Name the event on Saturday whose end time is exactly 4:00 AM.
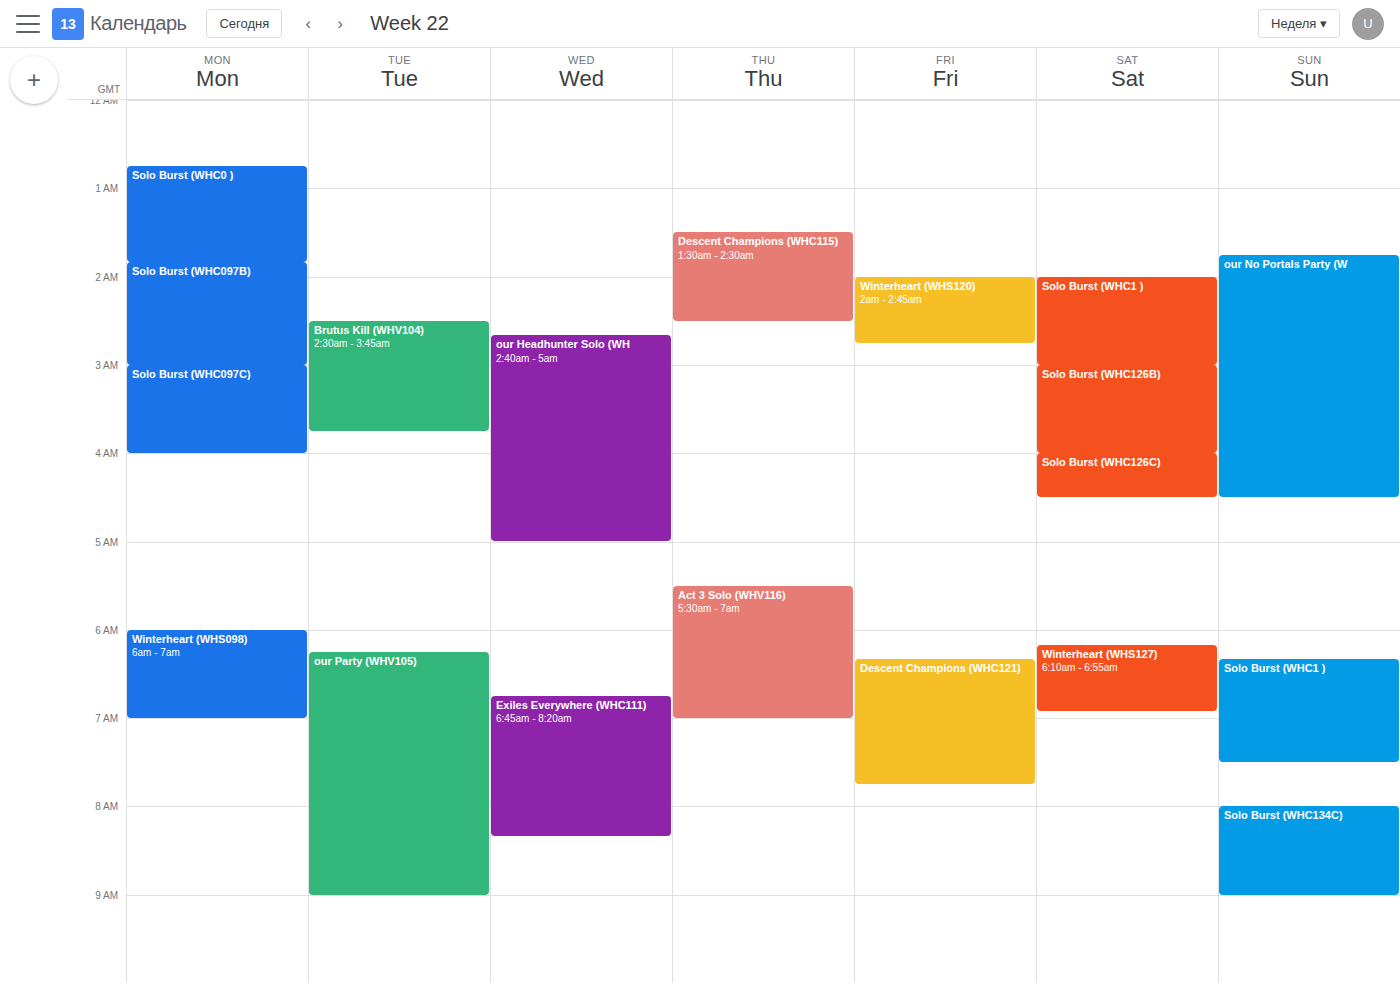
"Solo Burst (WHC126B)"